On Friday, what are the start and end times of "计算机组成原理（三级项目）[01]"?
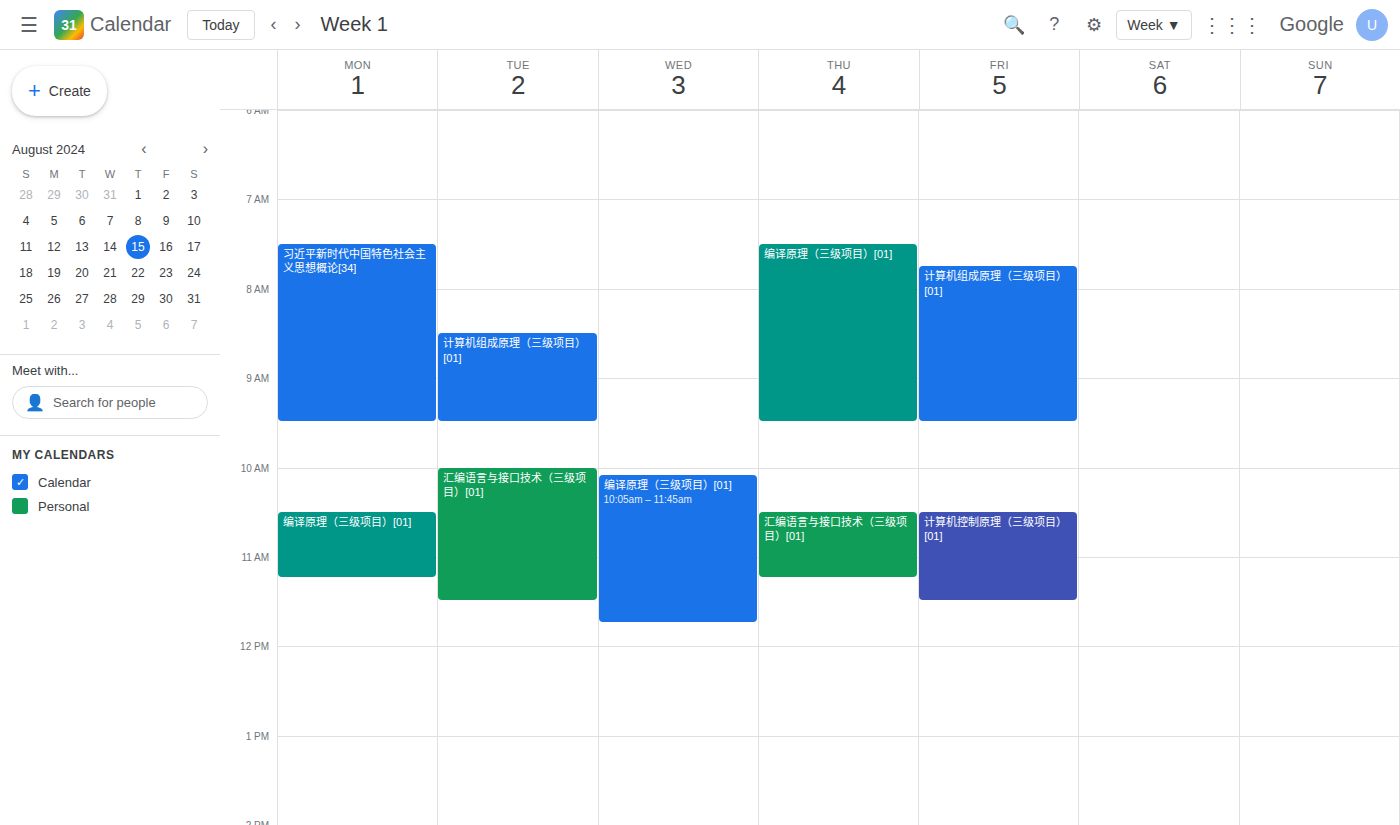
7:45 AM to 9:30 AM